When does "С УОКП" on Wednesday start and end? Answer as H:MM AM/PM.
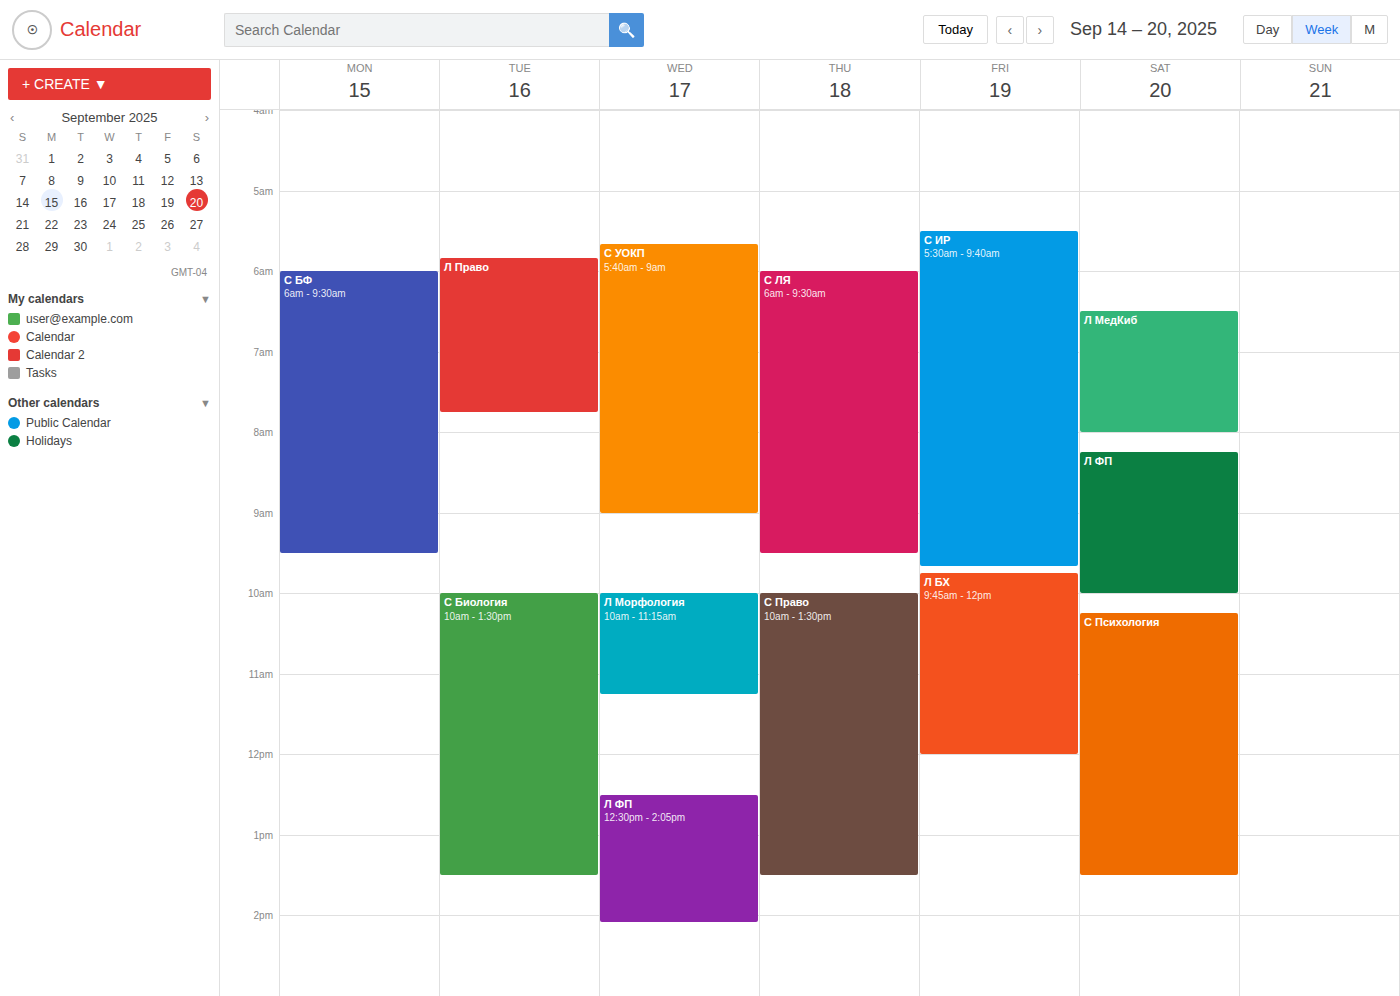
5:40 AM to 9:00 AM